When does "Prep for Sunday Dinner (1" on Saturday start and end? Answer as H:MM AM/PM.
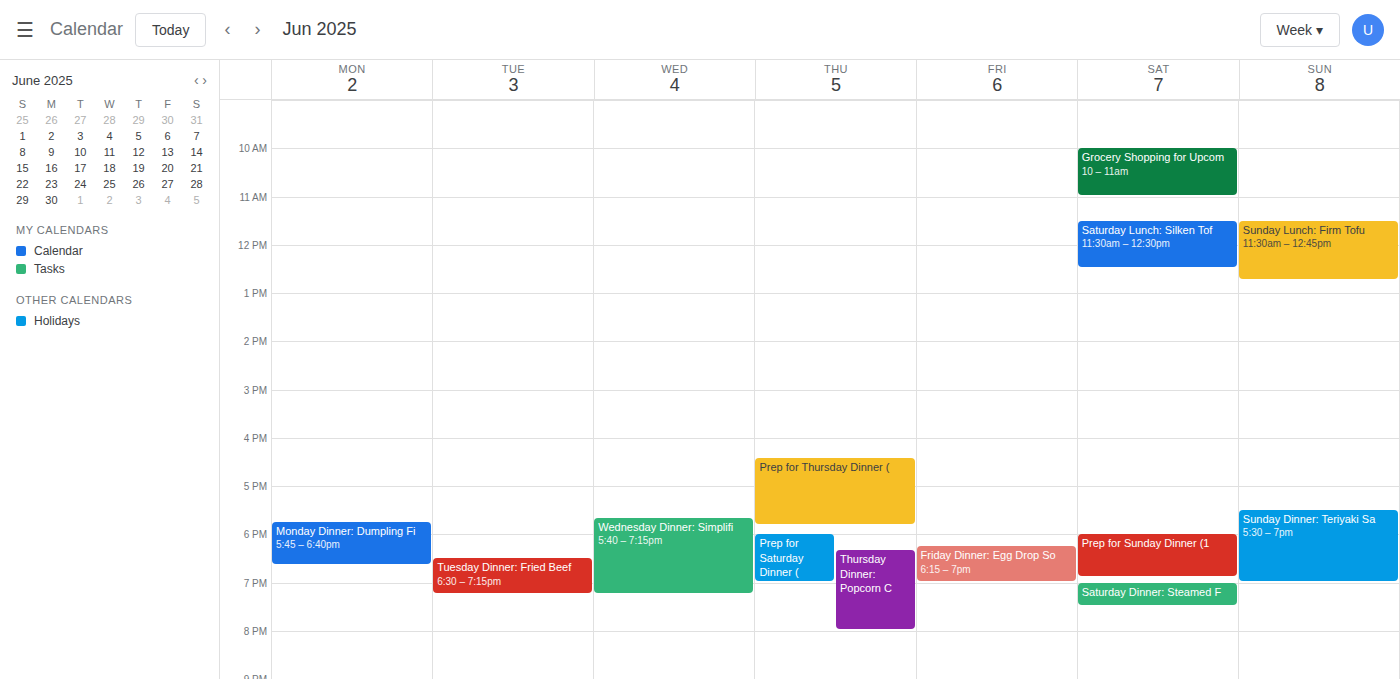
6:00 PM to 6:55 PM